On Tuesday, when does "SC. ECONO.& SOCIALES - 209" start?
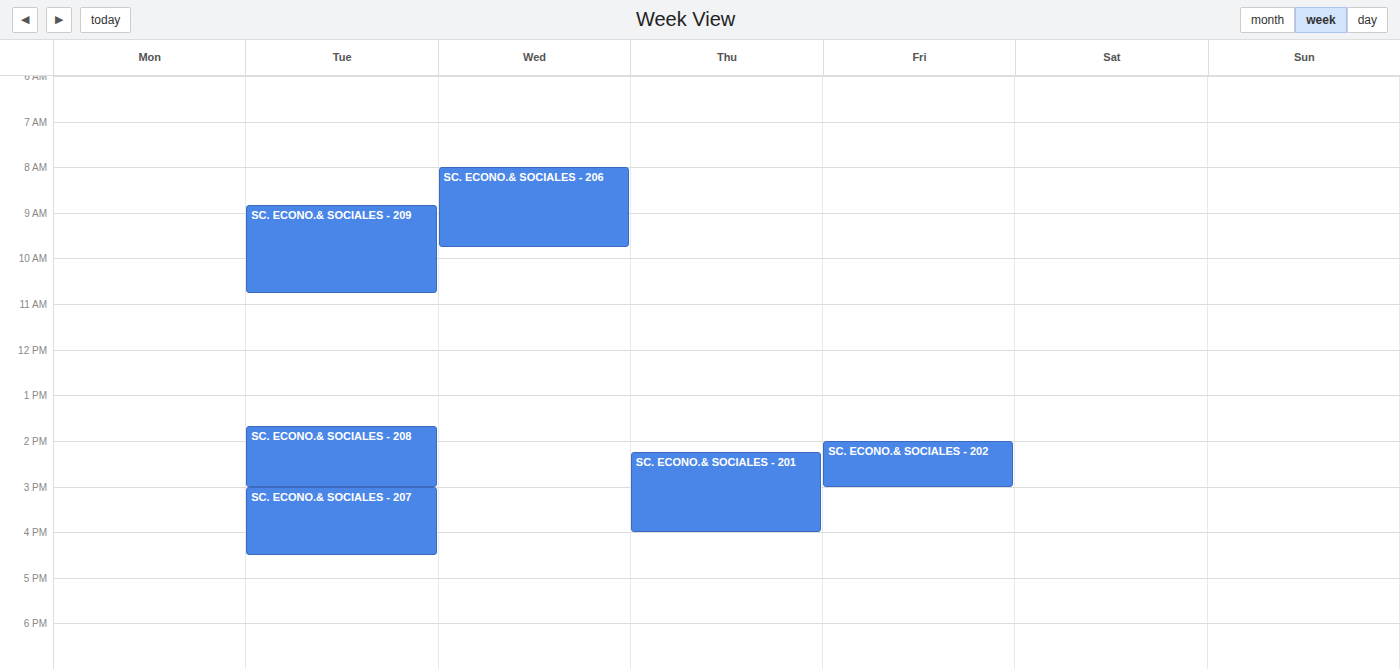
8:50 AM